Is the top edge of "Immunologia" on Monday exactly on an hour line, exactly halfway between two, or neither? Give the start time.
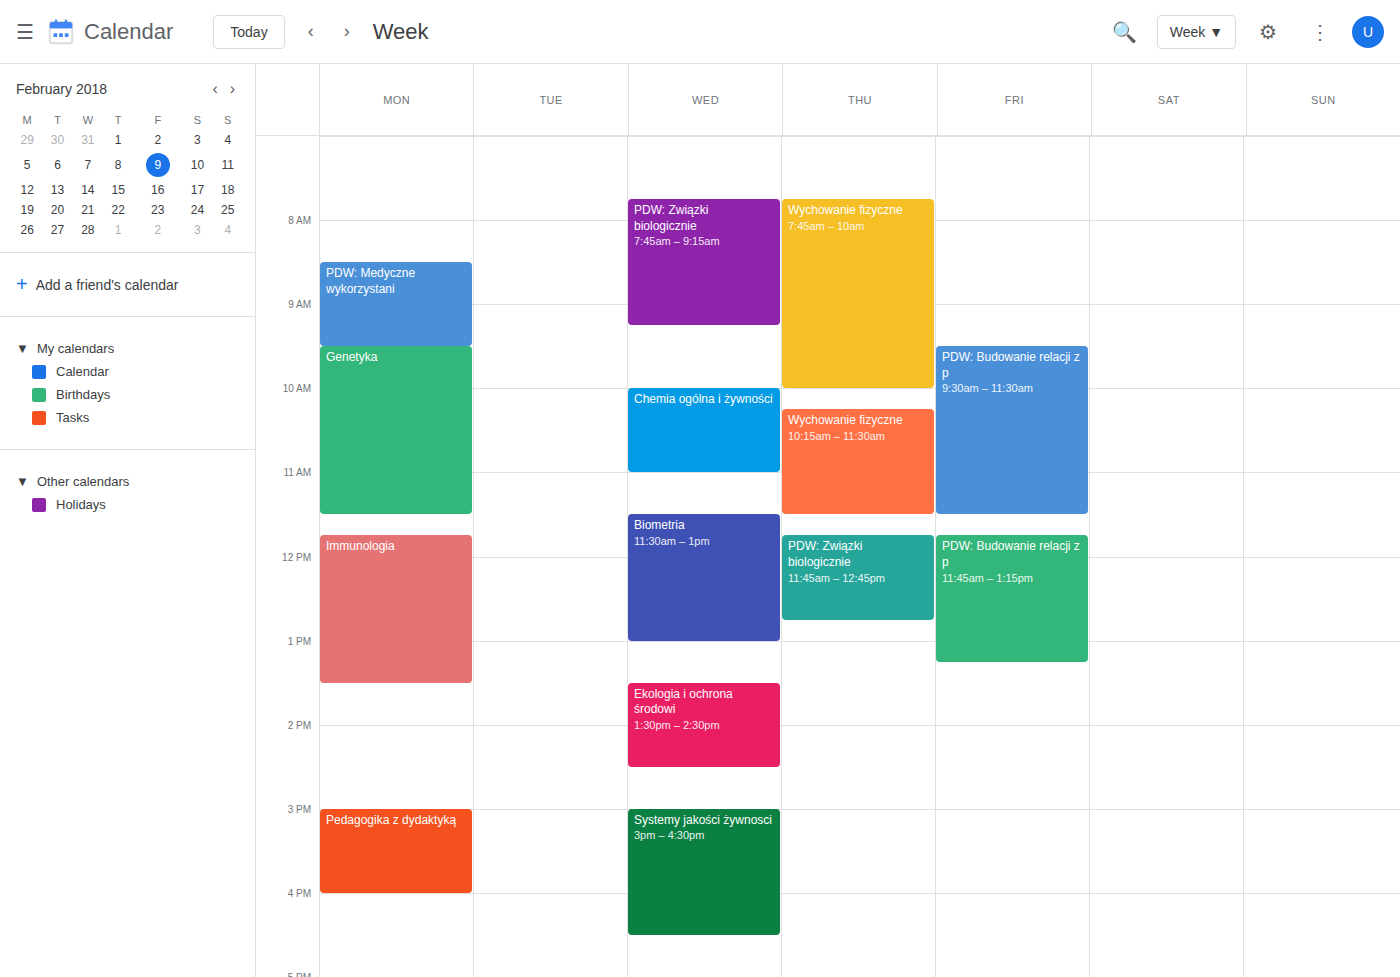
11:45 AM -- neither: three quarters of the way from the 11 AM line to the 12 PM line.